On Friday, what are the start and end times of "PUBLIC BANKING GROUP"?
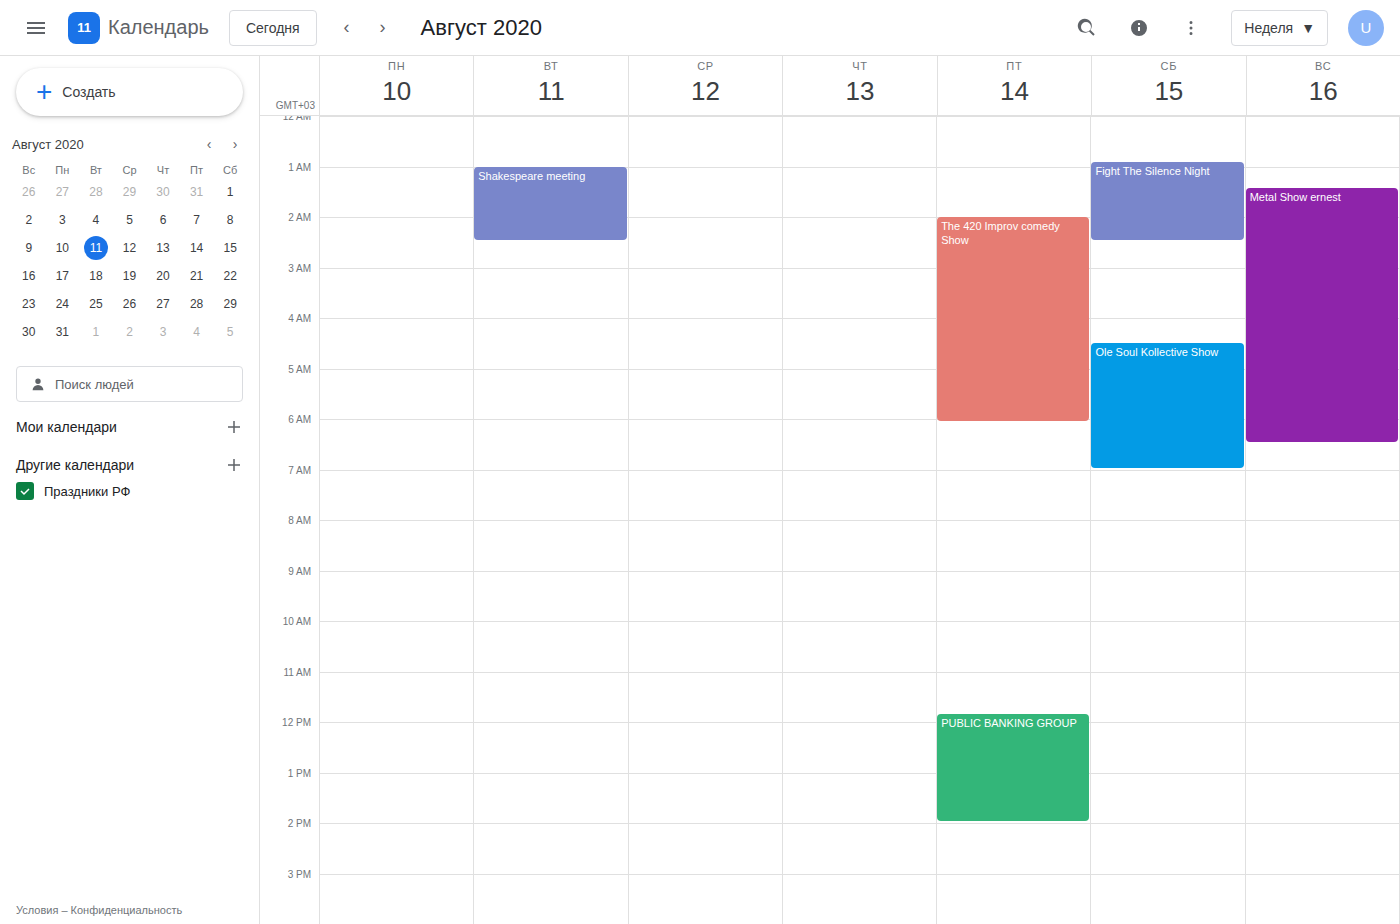
11:50 AM to 2:00 PM